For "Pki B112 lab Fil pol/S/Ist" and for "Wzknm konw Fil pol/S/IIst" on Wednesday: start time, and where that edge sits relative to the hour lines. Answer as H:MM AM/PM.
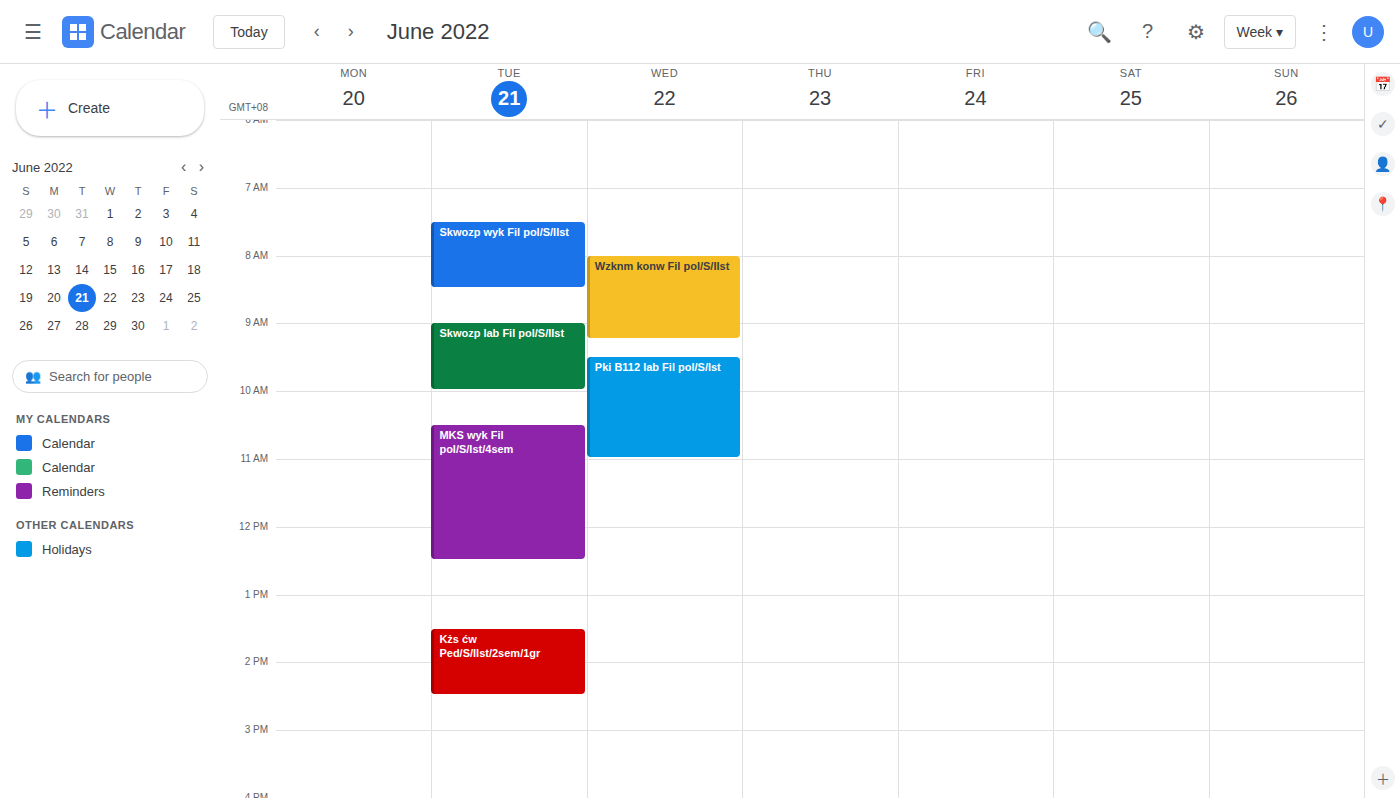
"Pki B112 lab Fil pol/S/Ist": 9:30 AM, halfway between the 9 AM and 10 AM lines. "Wzknm konw Fil pol/S/IIst": 8:00 AM, exactly on the 8 AM line.